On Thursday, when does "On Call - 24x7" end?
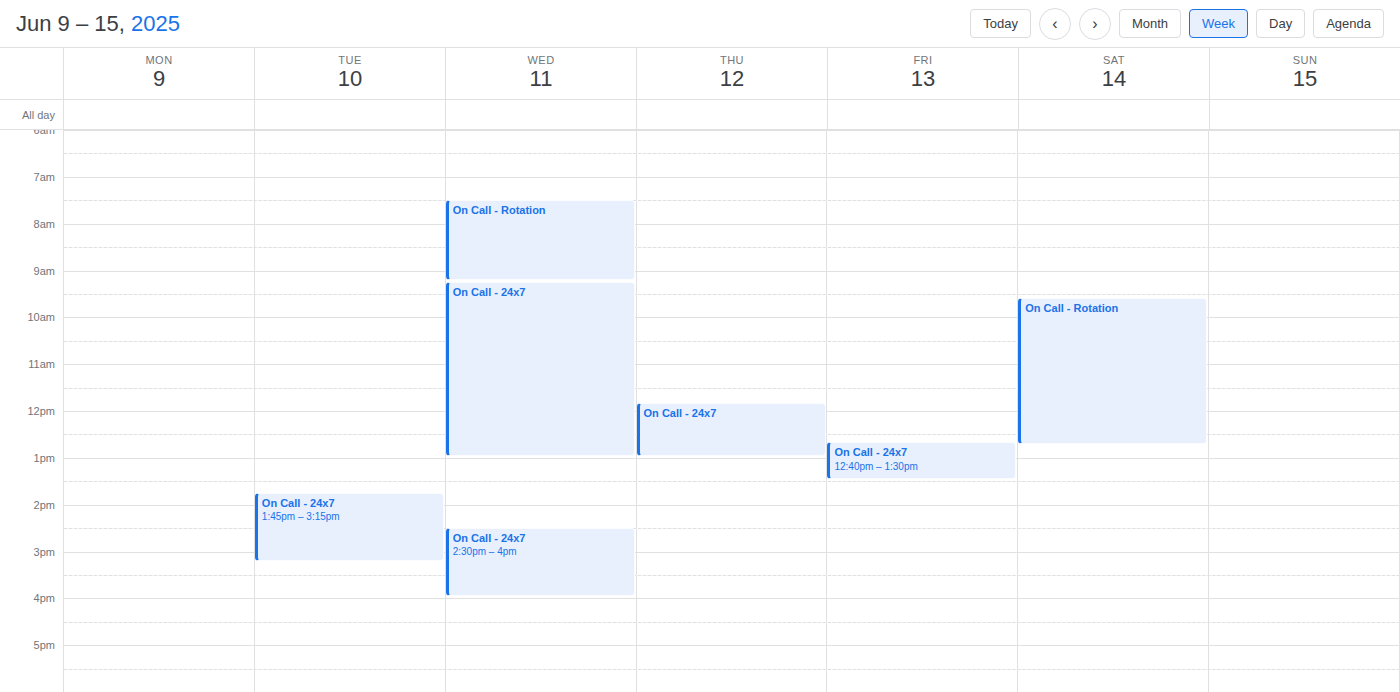
1:00 PM